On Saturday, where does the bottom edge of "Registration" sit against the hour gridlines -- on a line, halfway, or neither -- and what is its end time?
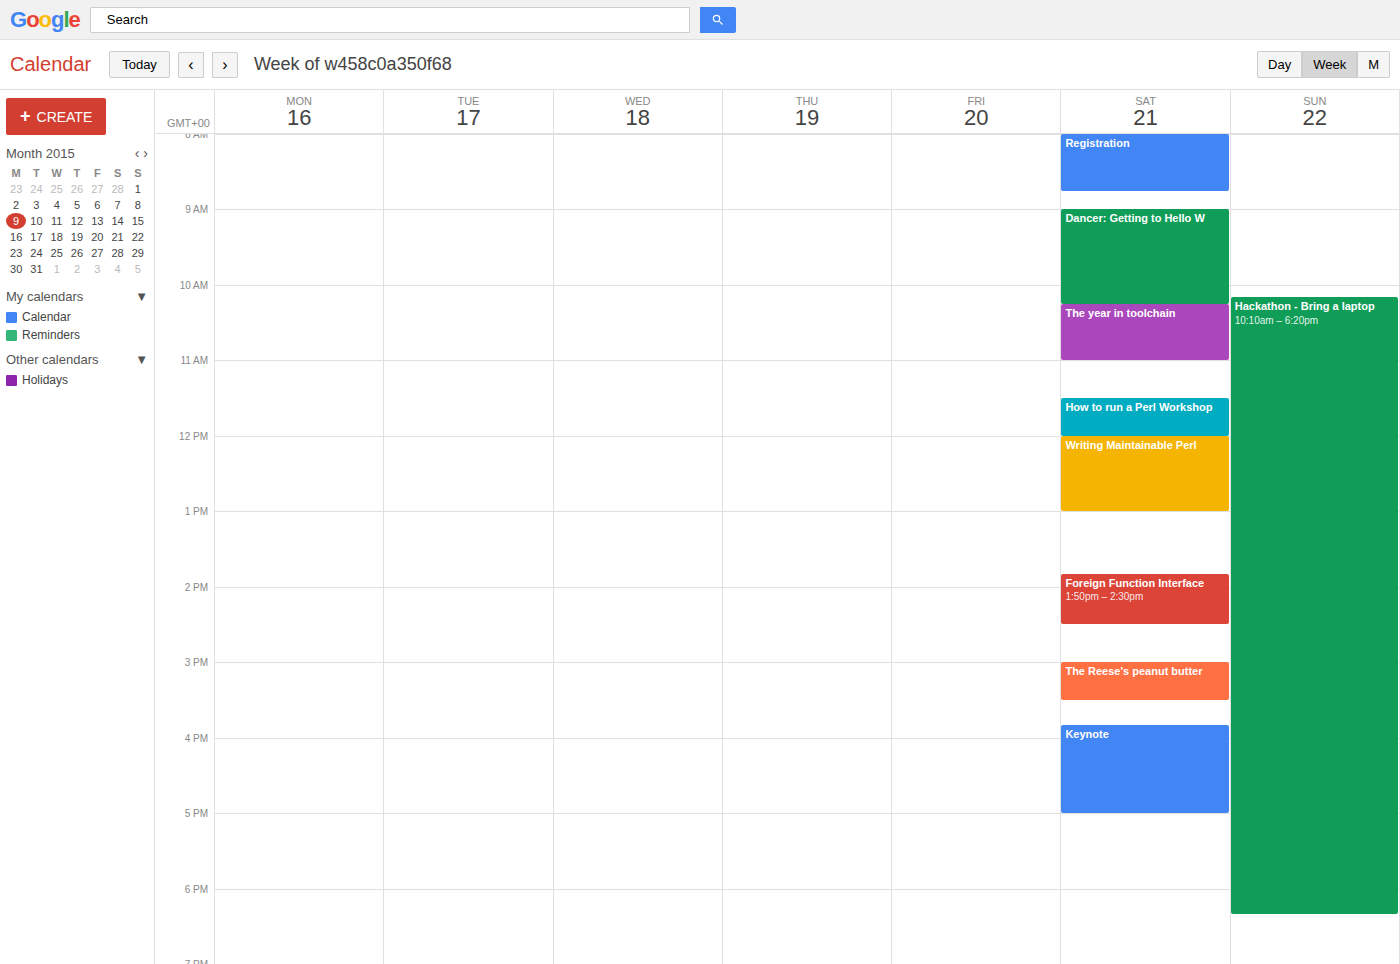
8:45 AM -- neither: three quarters of the way from the 8 AM line to the 9 AM line.